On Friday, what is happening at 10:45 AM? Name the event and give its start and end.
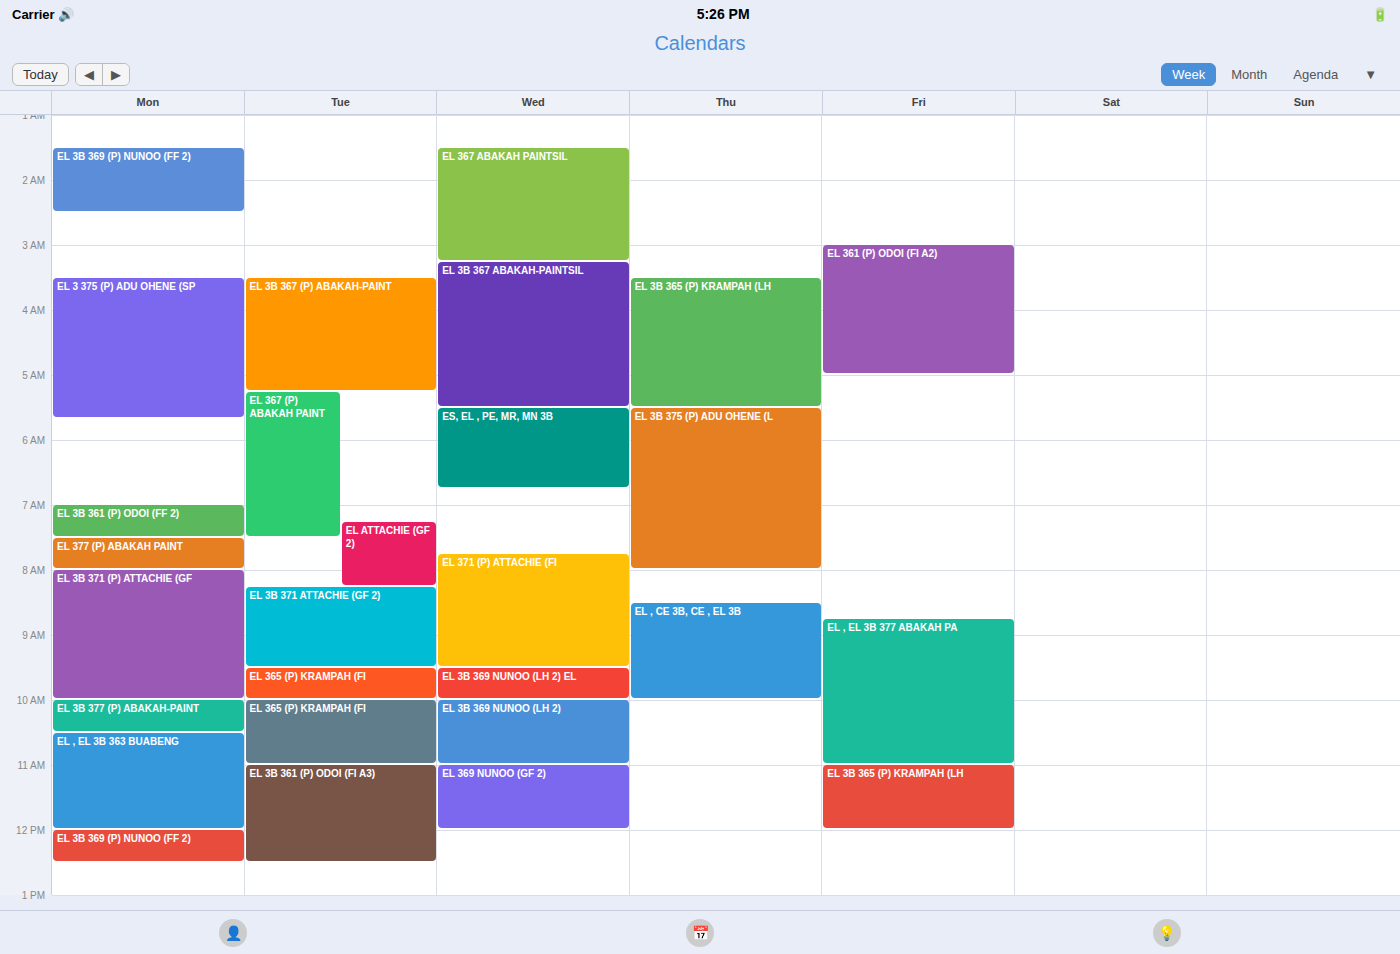
"EL , EL 3B 377 ABAKAH PA", 8:45 AM to 11:00 AM